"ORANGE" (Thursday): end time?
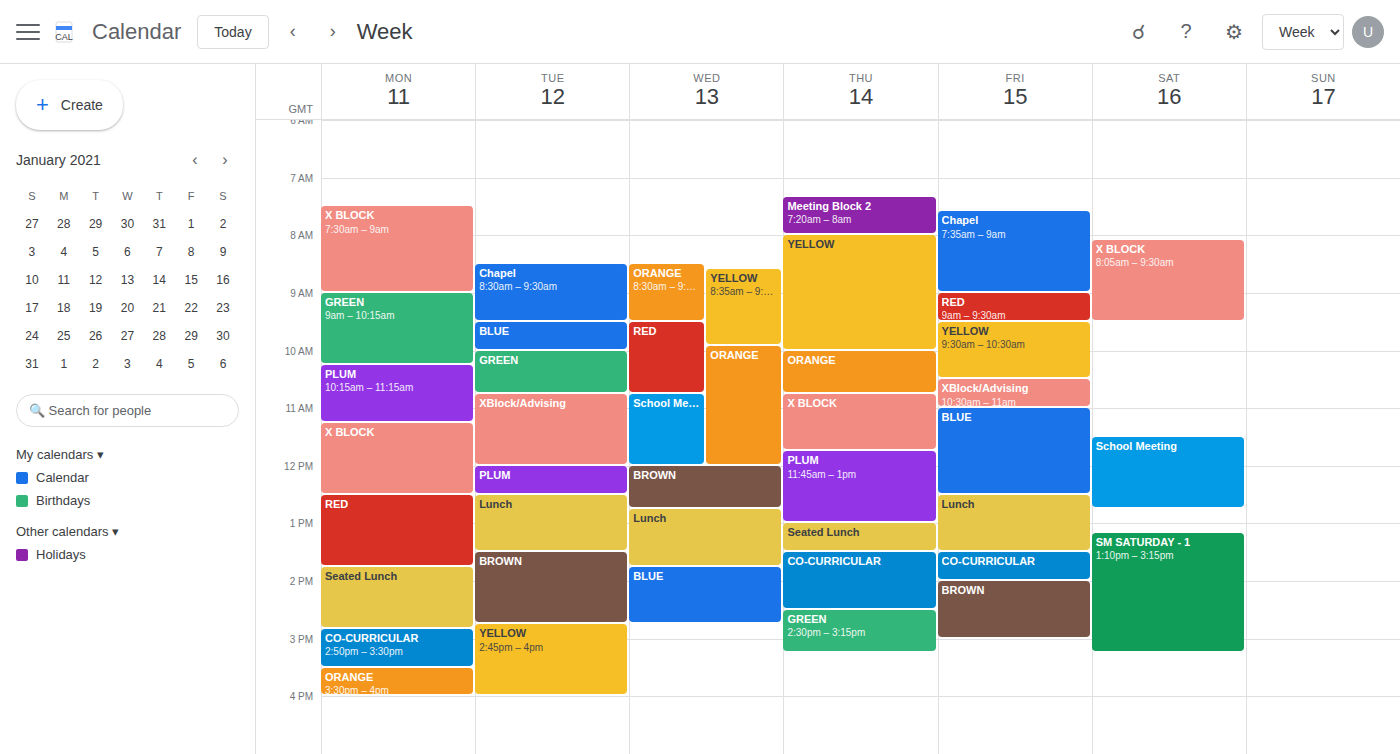
10:45